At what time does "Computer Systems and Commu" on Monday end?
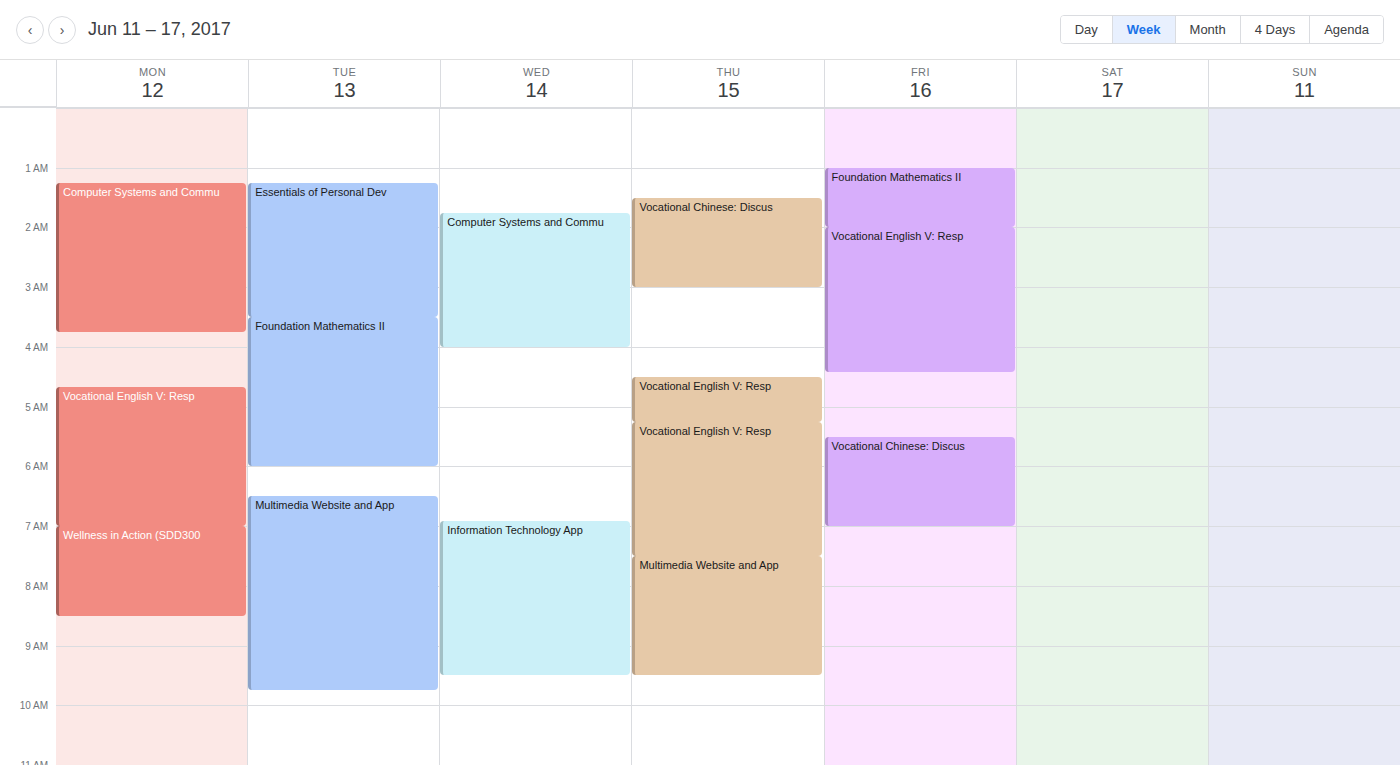
3:45 AM